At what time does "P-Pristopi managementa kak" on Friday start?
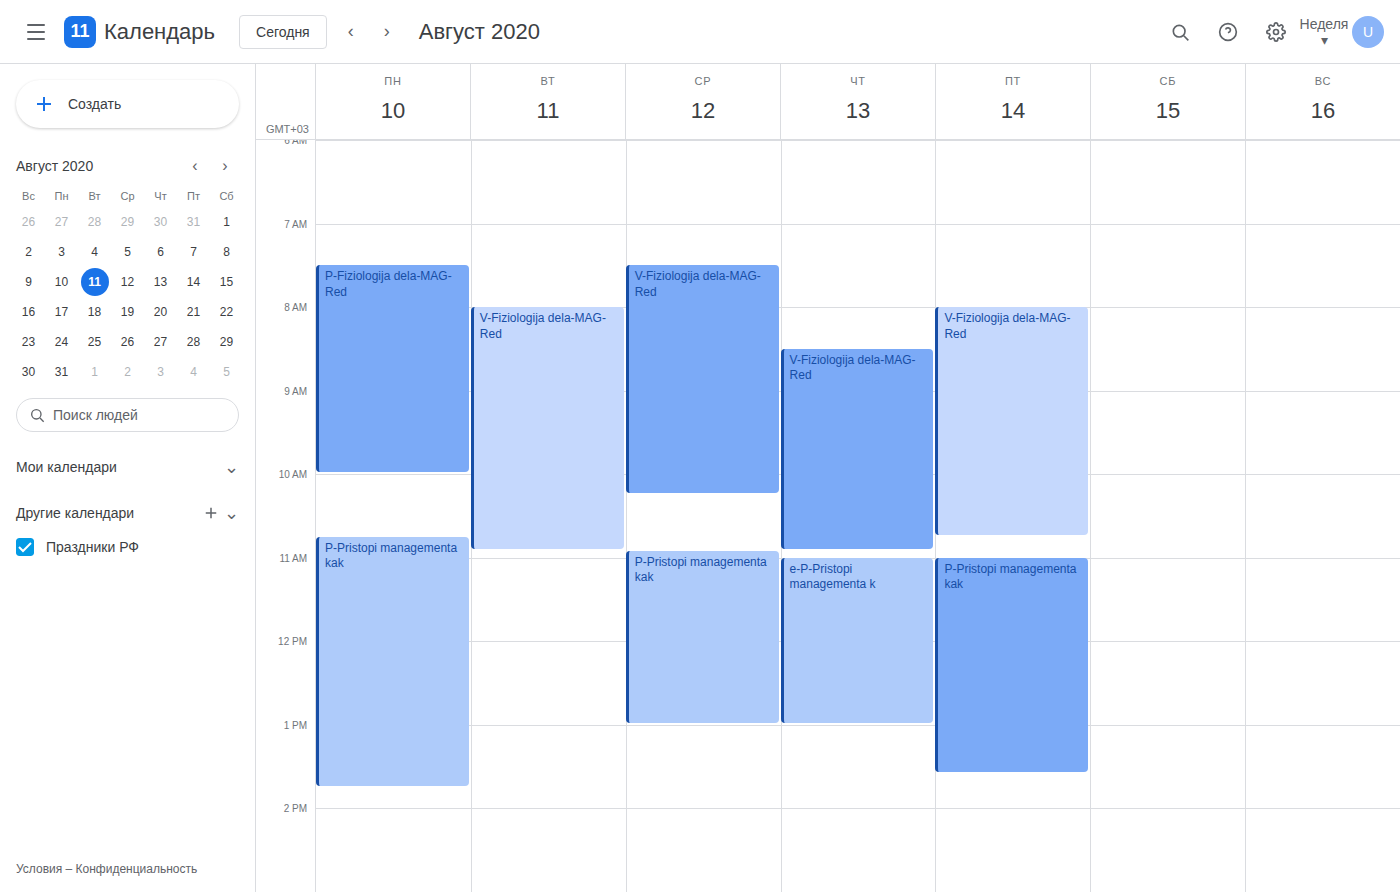
11:00 AM